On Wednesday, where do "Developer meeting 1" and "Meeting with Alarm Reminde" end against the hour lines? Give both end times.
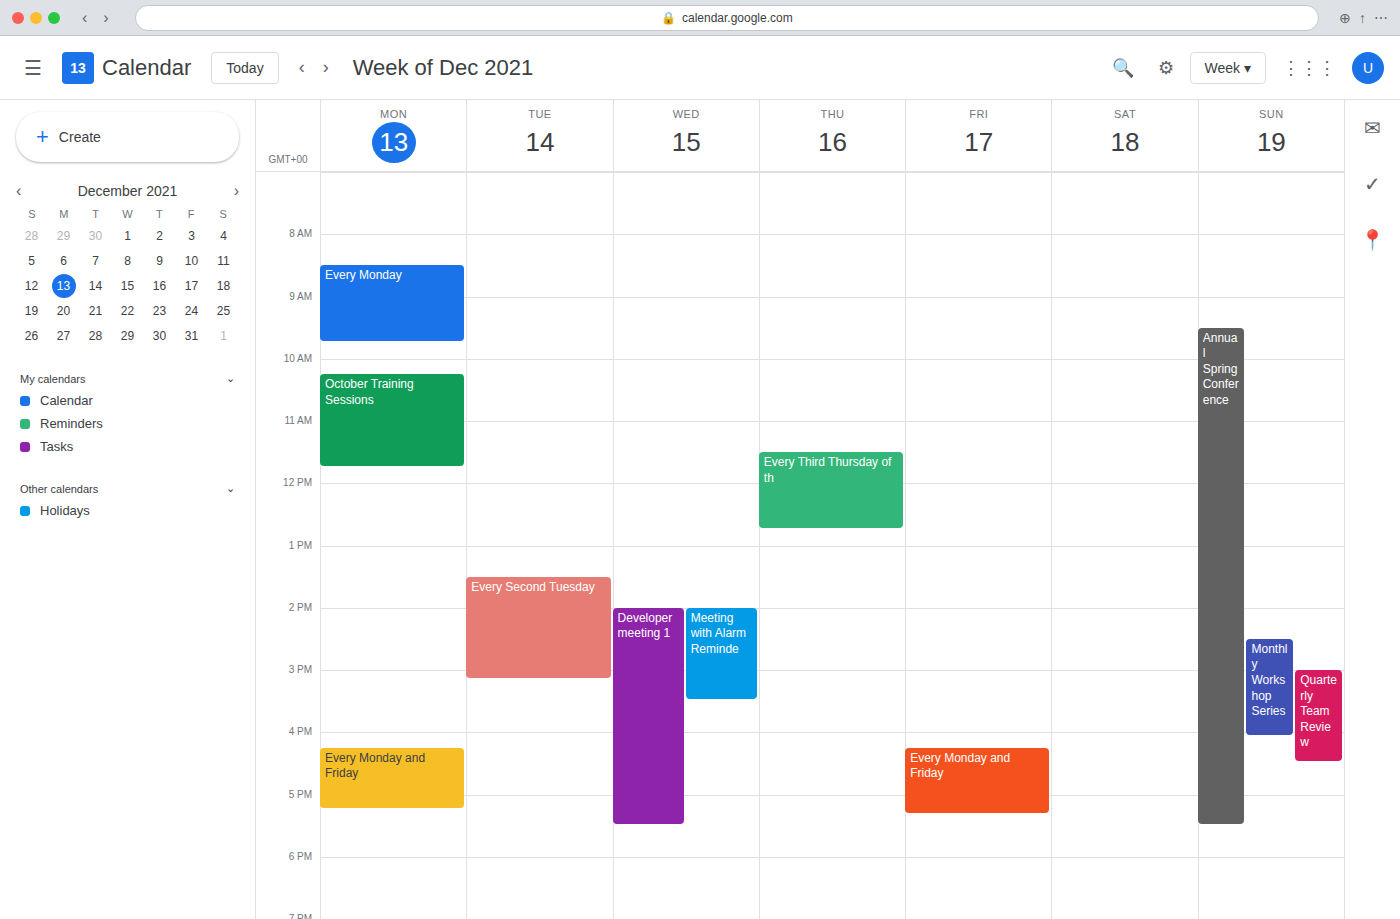
"Developer meeting 1": 17:30, halfway between the 17:00 and 18:00 lines. "Meeting with Alarm Reminde": 15:30, halfway between the 15:00 and 16:00 lines.